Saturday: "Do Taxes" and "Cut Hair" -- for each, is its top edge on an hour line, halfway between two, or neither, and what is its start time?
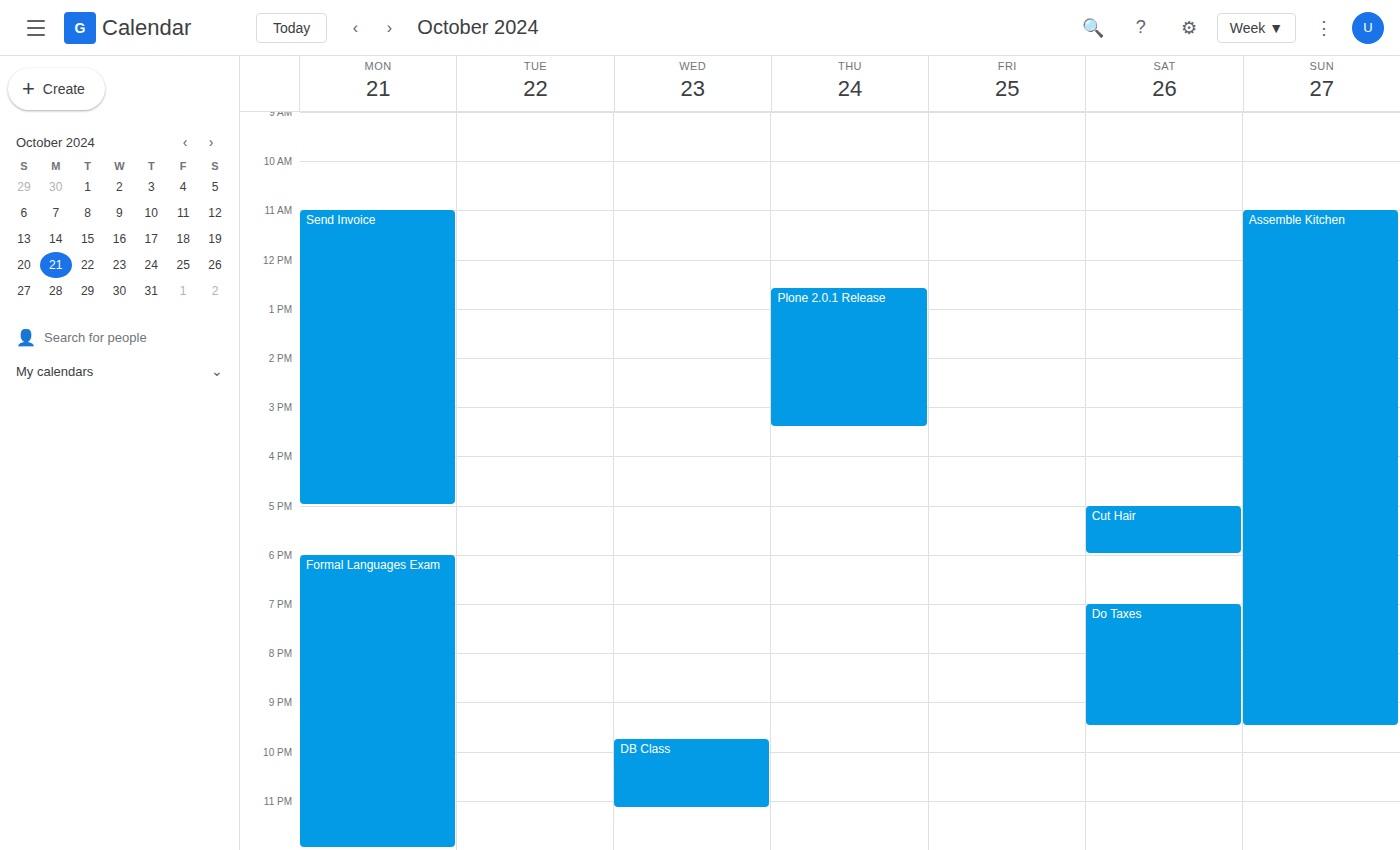
"Do Taxes": 7:00 PM, exactly on the 7 PM line. "Cut Hair": 5:00 PM, exactly on the 5 PM line.